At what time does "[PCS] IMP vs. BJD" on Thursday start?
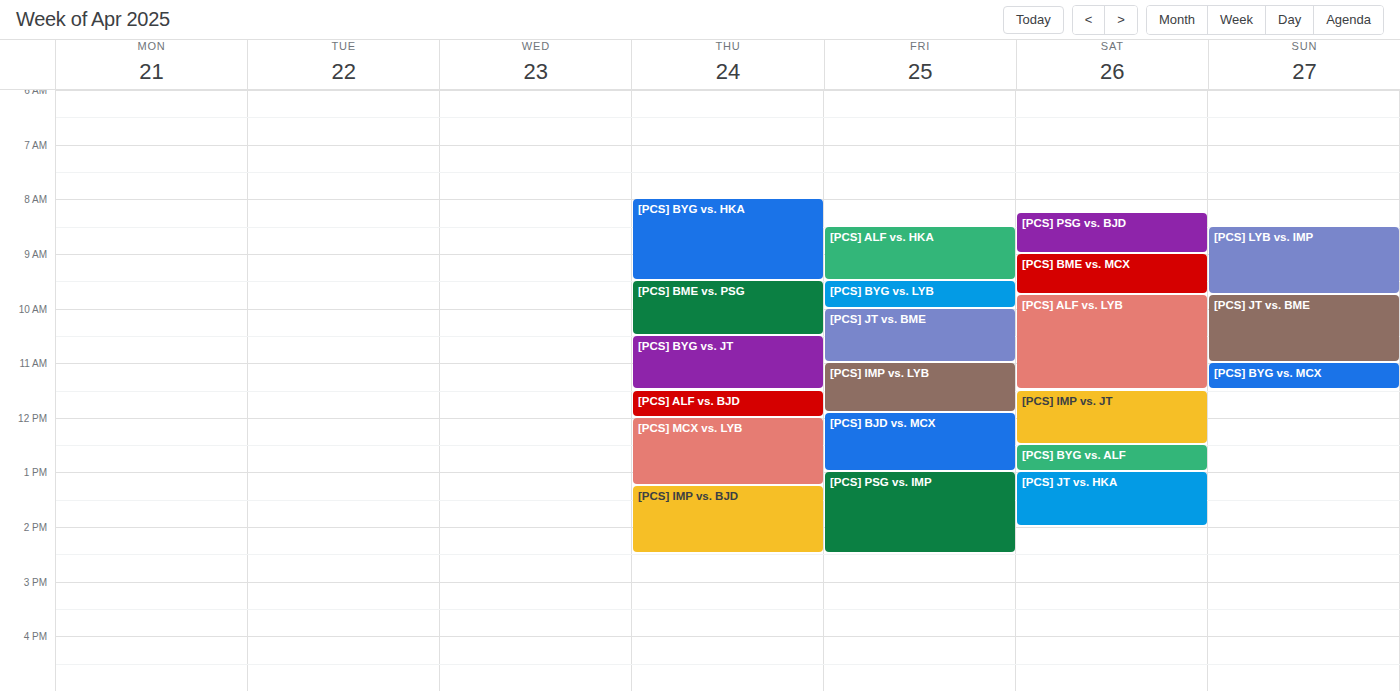
1:15 PM